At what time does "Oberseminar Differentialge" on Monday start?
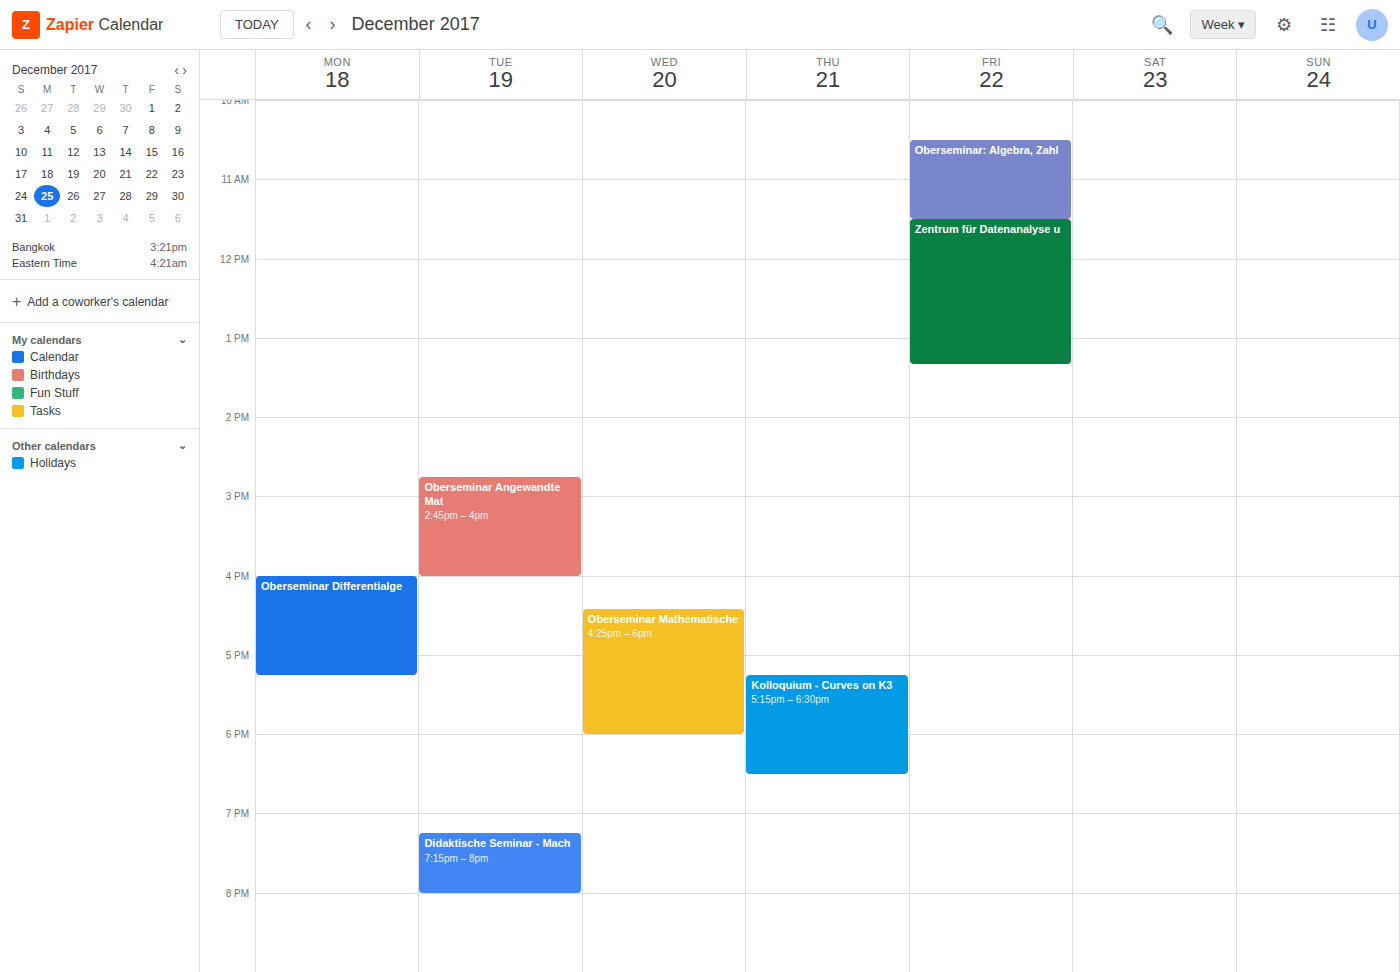
4:00 PM